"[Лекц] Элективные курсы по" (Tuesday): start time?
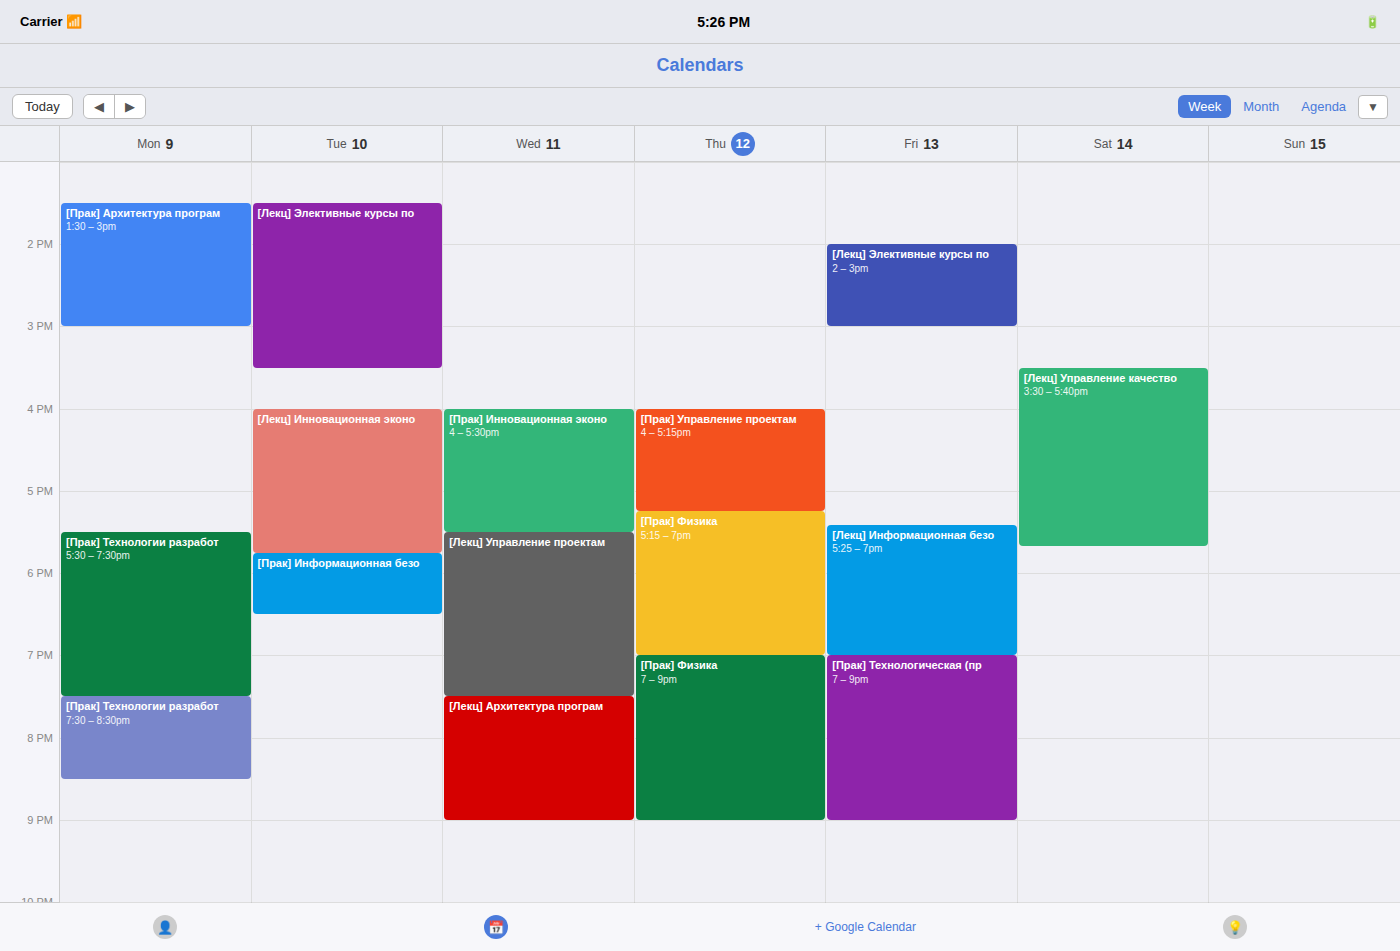
1:30 PM